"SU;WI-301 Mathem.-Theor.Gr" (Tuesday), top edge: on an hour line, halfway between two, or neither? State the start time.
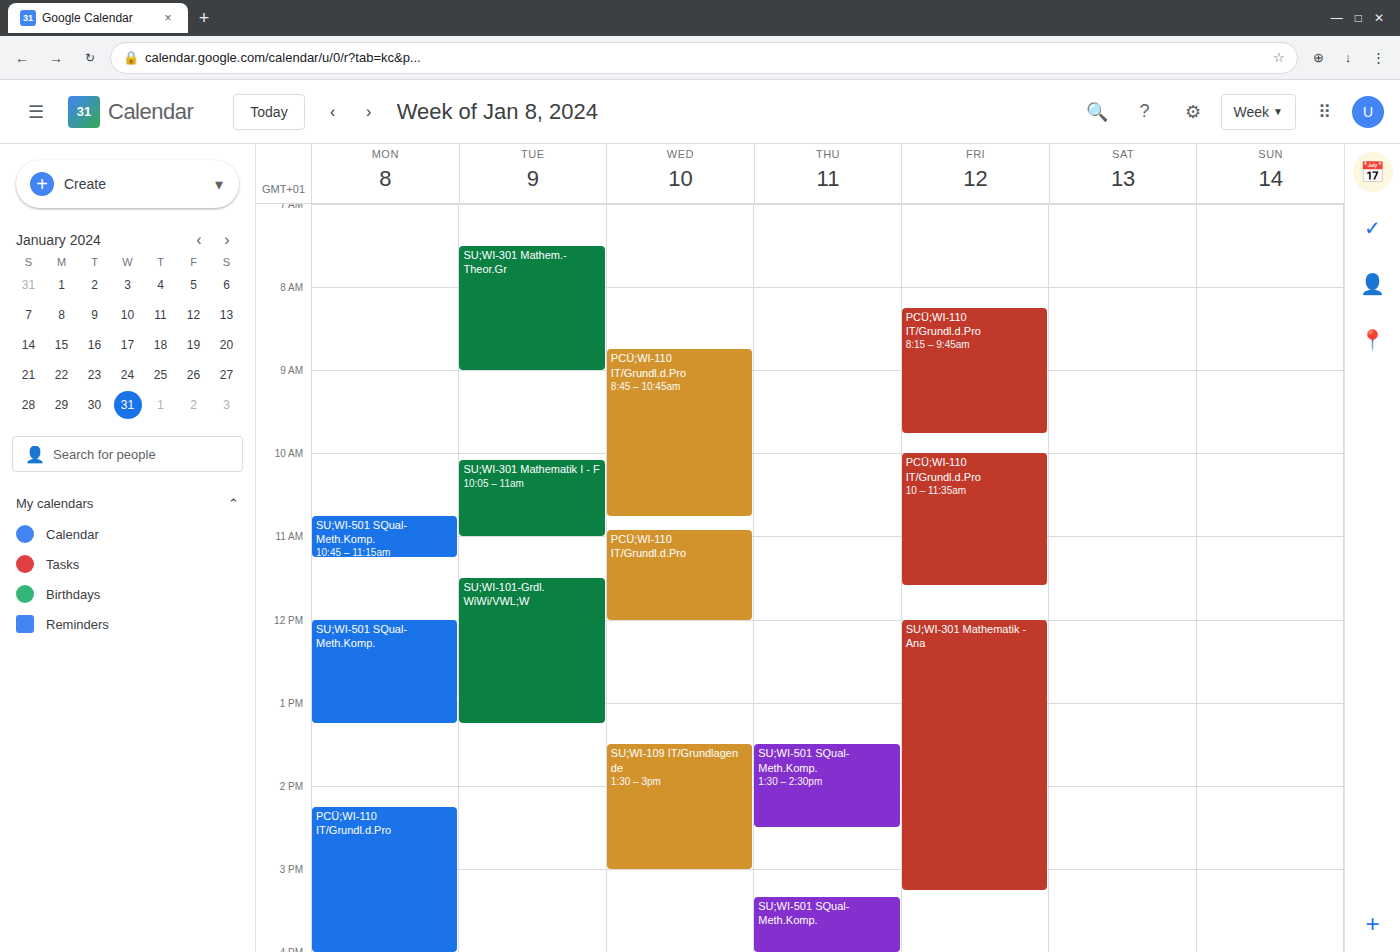
7:30 AM -- halfway between the 7 AM and 8 AM lines.